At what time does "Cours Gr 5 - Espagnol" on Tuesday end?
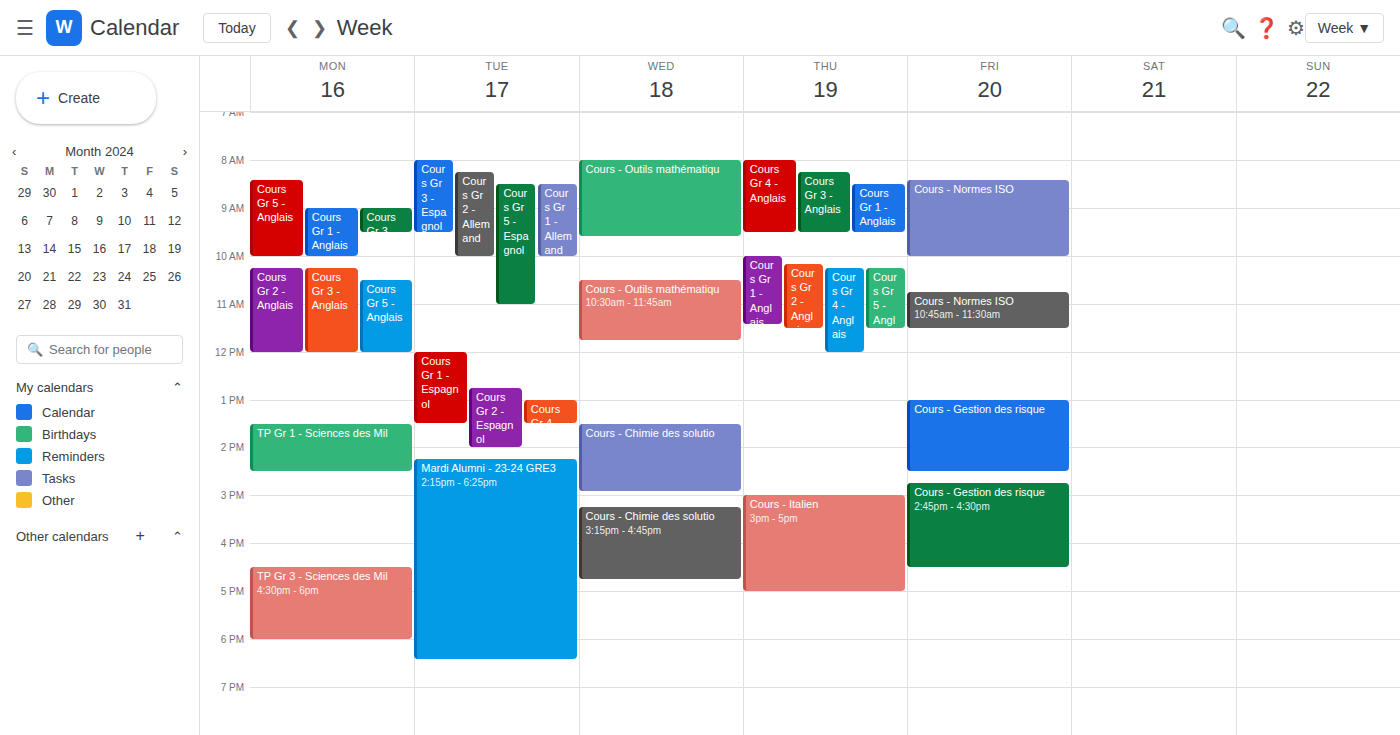
11:00